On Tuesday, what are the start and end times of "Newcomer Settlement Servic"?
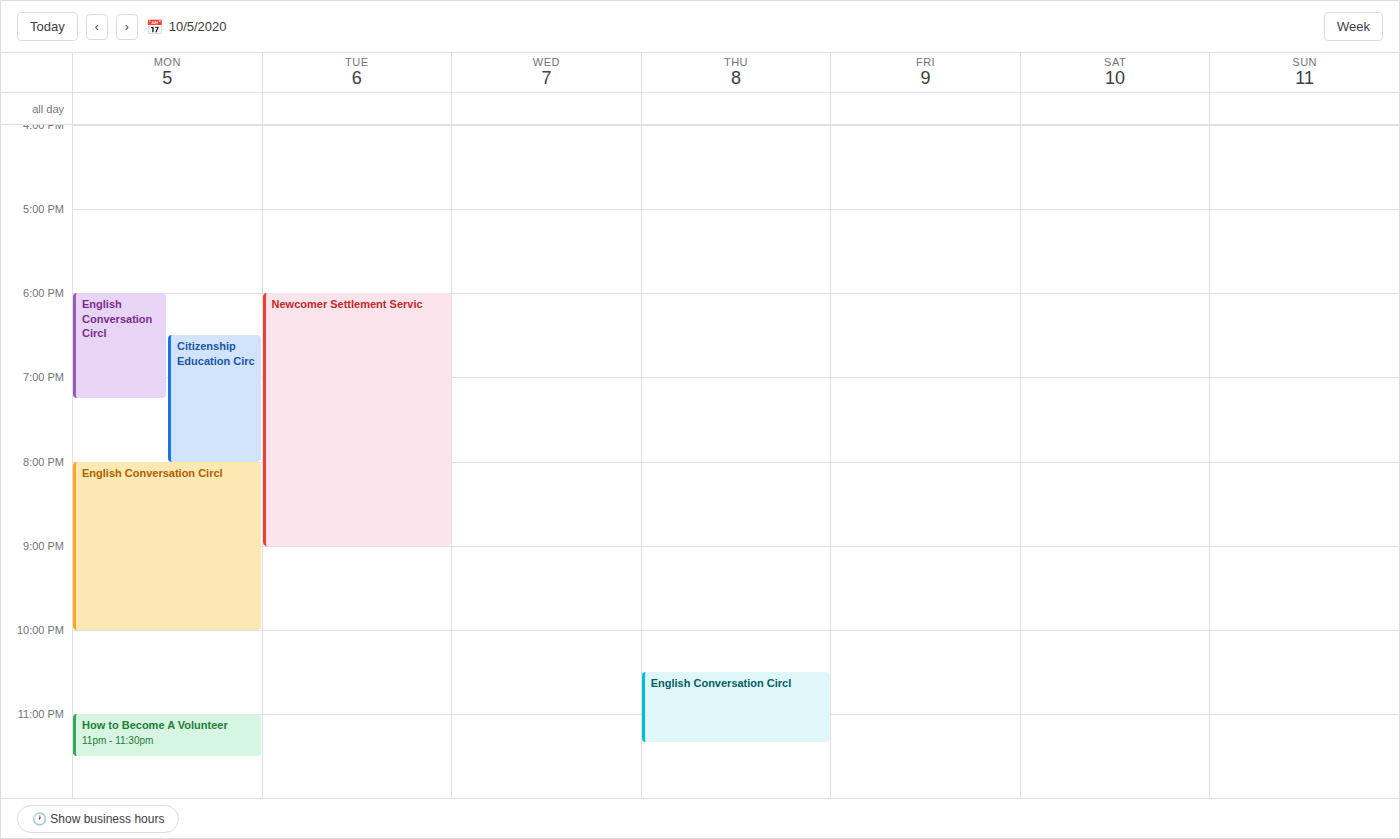
6:00 PM to 9:00 PM